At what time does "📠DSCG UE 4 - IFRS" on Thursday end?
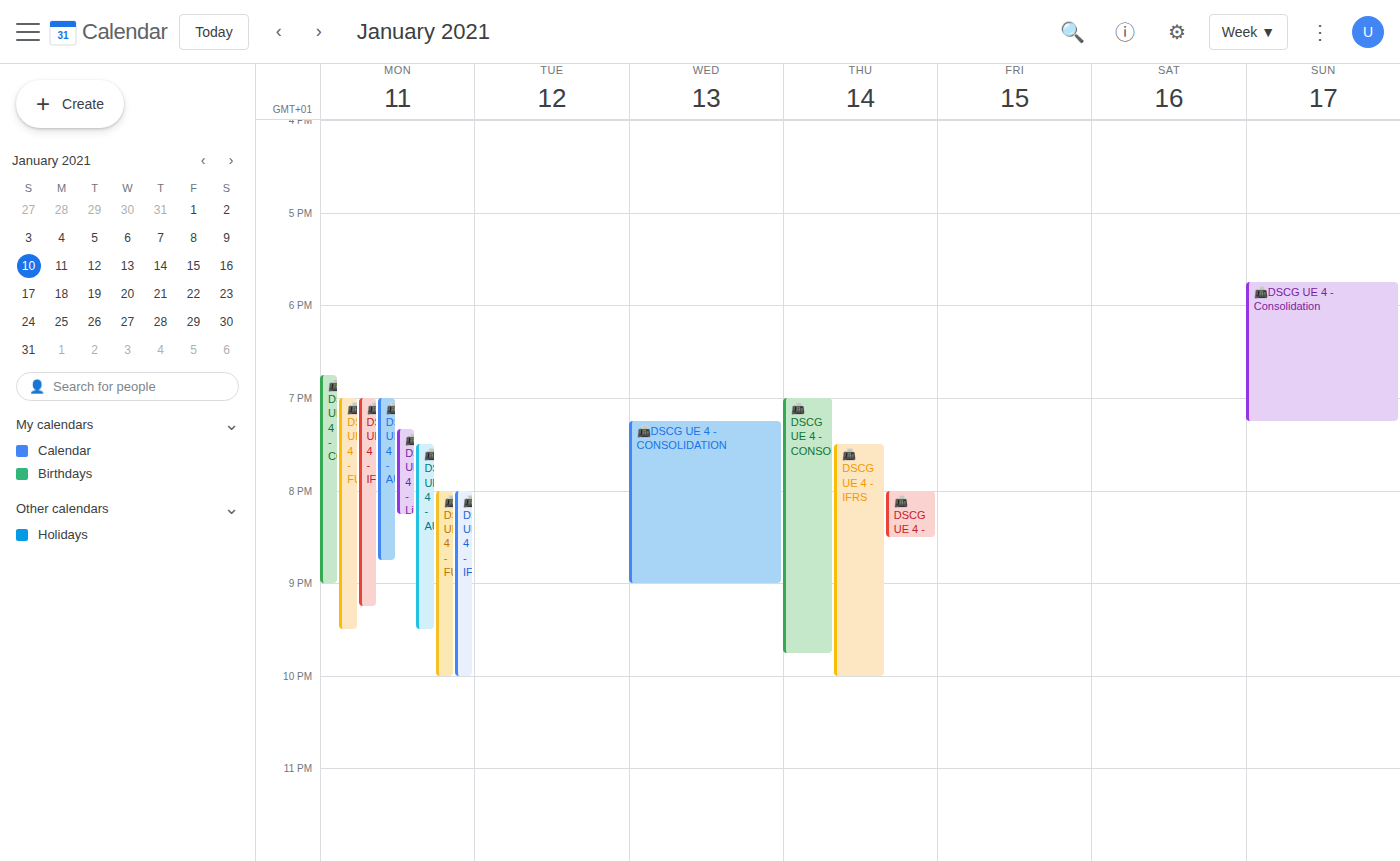
10:00 PM